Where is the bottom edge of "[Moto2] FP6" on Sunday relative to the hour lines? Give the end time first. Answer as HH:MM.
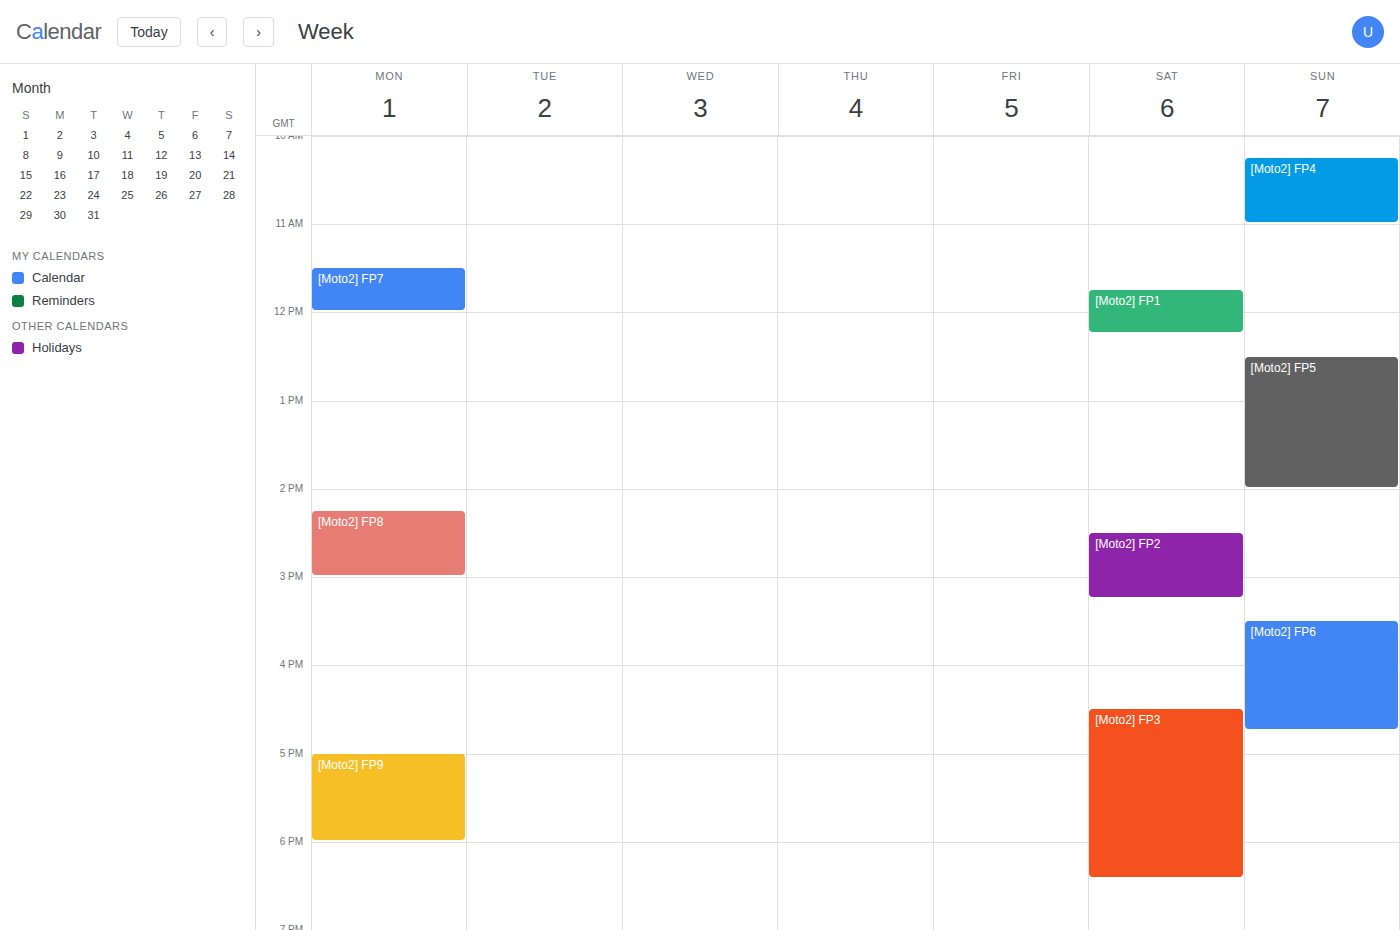
16:45 -- neither: three quarters of the way from the 16:00 line to the 17:00 line.